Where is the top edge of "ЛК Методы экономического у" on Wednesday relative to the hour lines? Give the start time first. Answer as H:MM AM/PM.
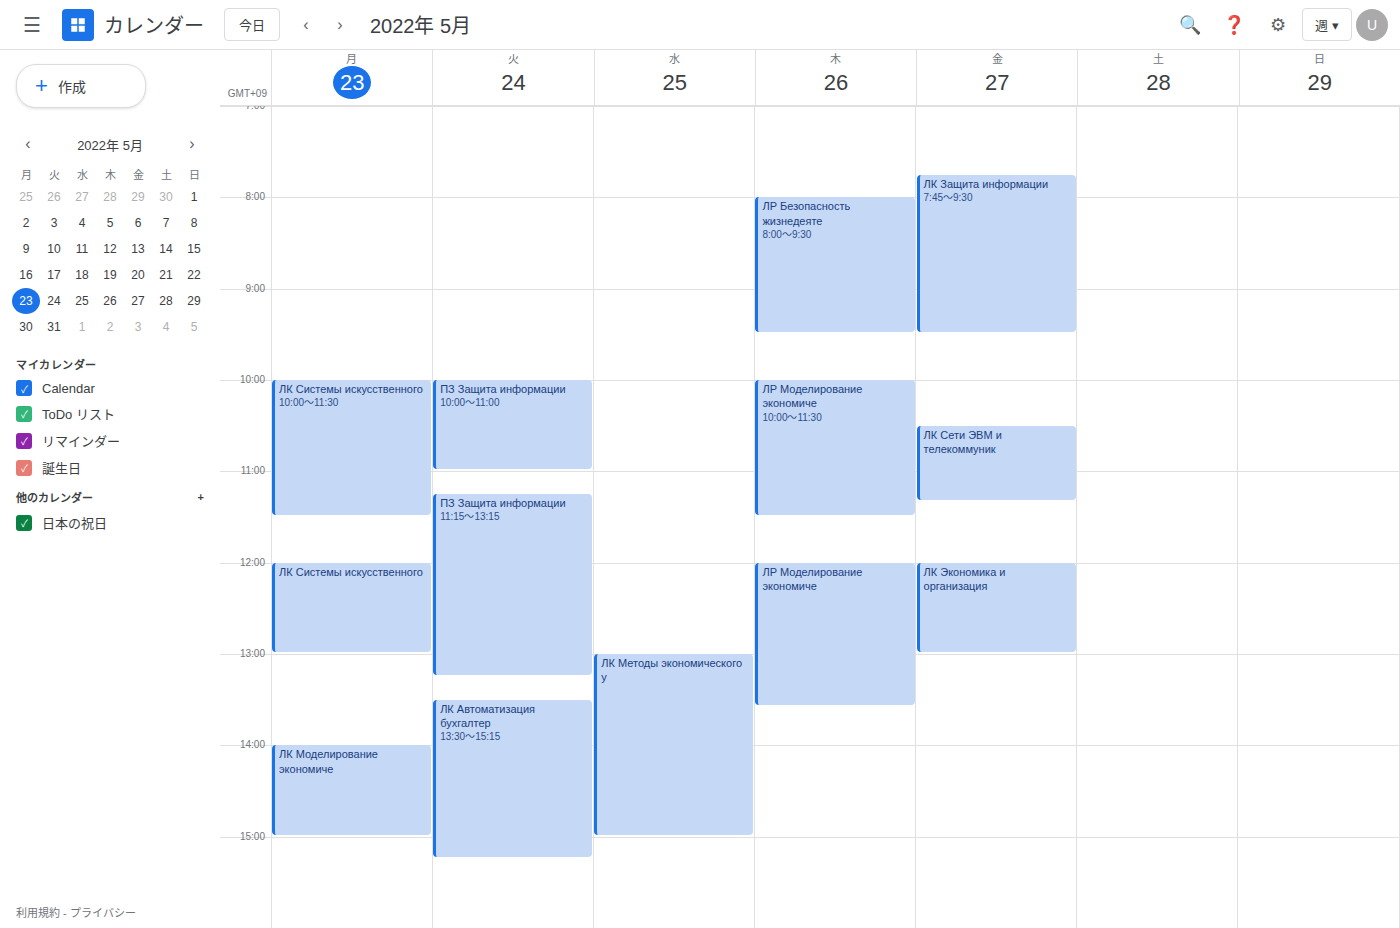
1:00 PM -- exactly on the 1 PM line.